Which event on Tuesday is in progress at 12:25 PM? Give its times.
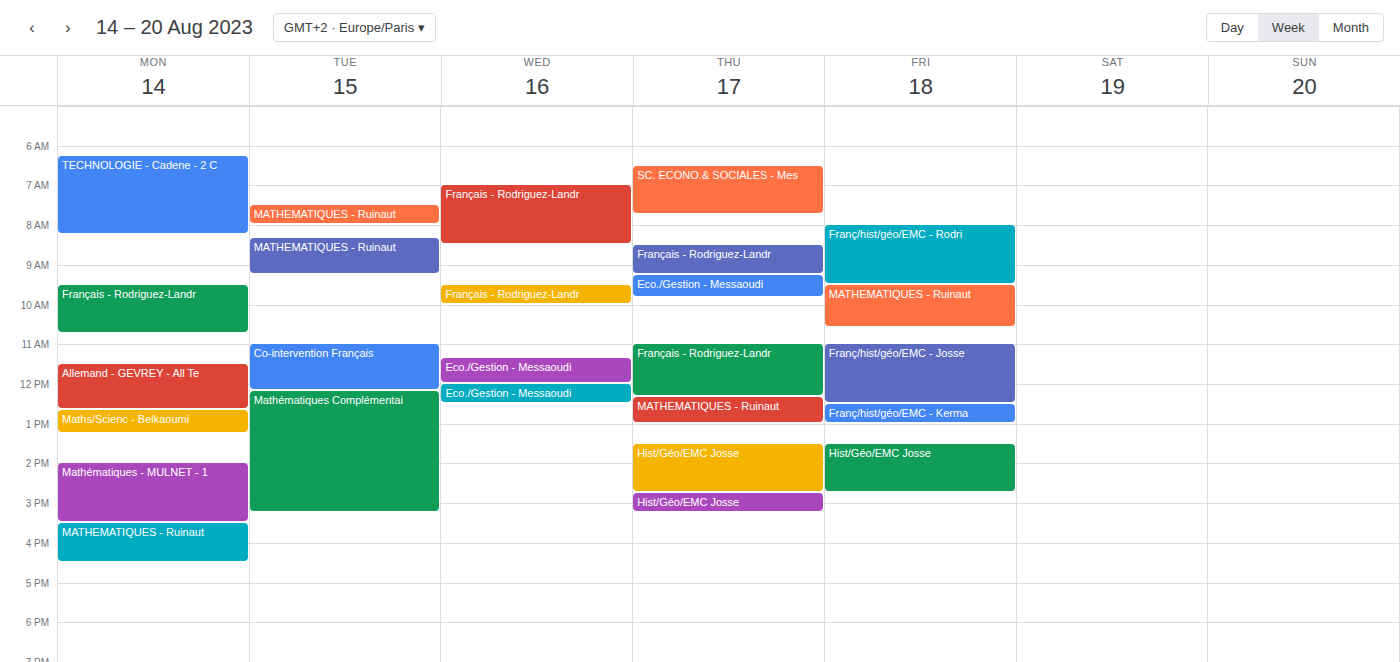
"Mathématiques Complémentai", 12:10 PM to 3:15 PM